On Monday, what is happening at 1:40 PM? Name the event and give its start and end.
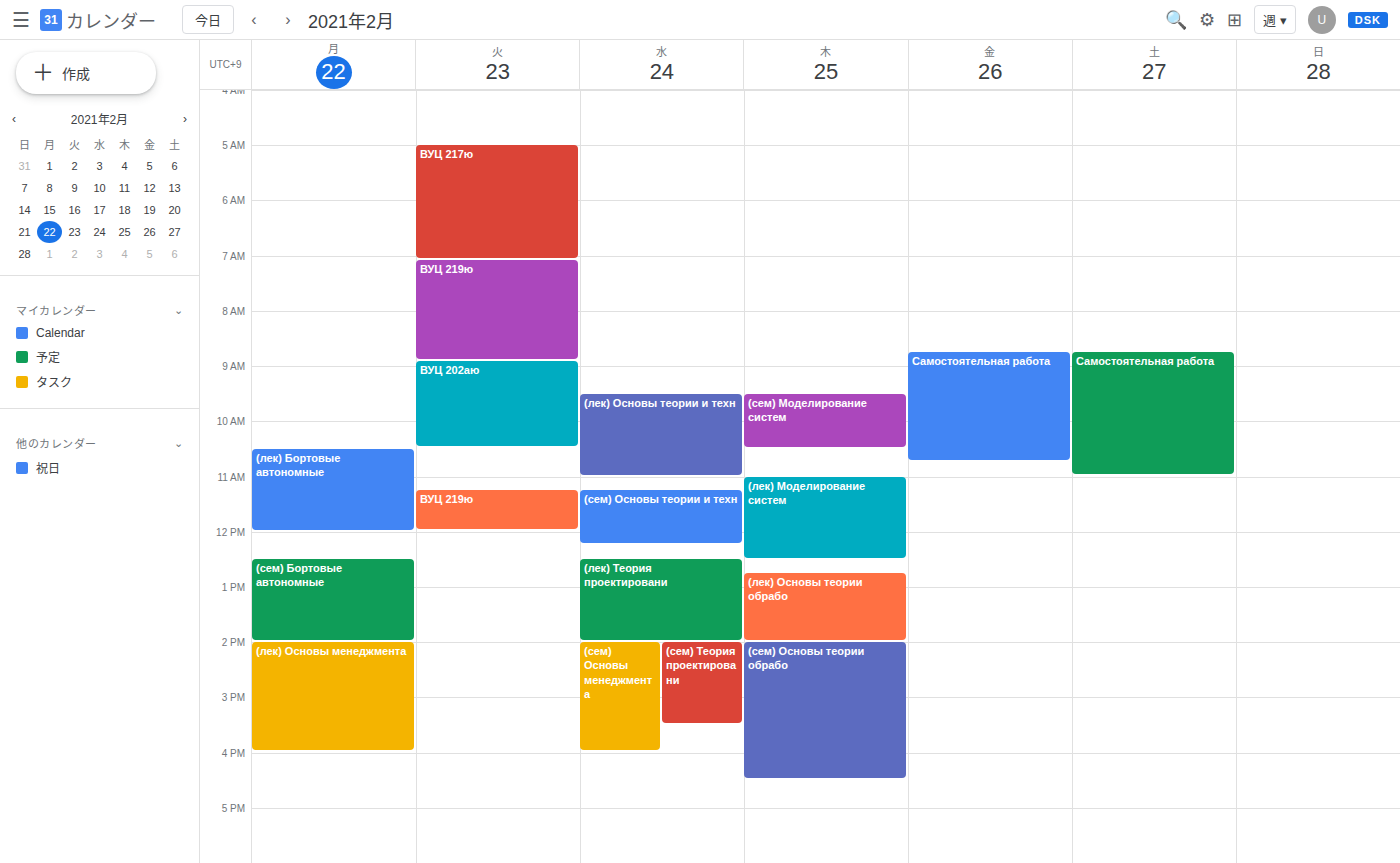
"(сем) Бортовые автономные", 12:30 PM to 2:00 PM